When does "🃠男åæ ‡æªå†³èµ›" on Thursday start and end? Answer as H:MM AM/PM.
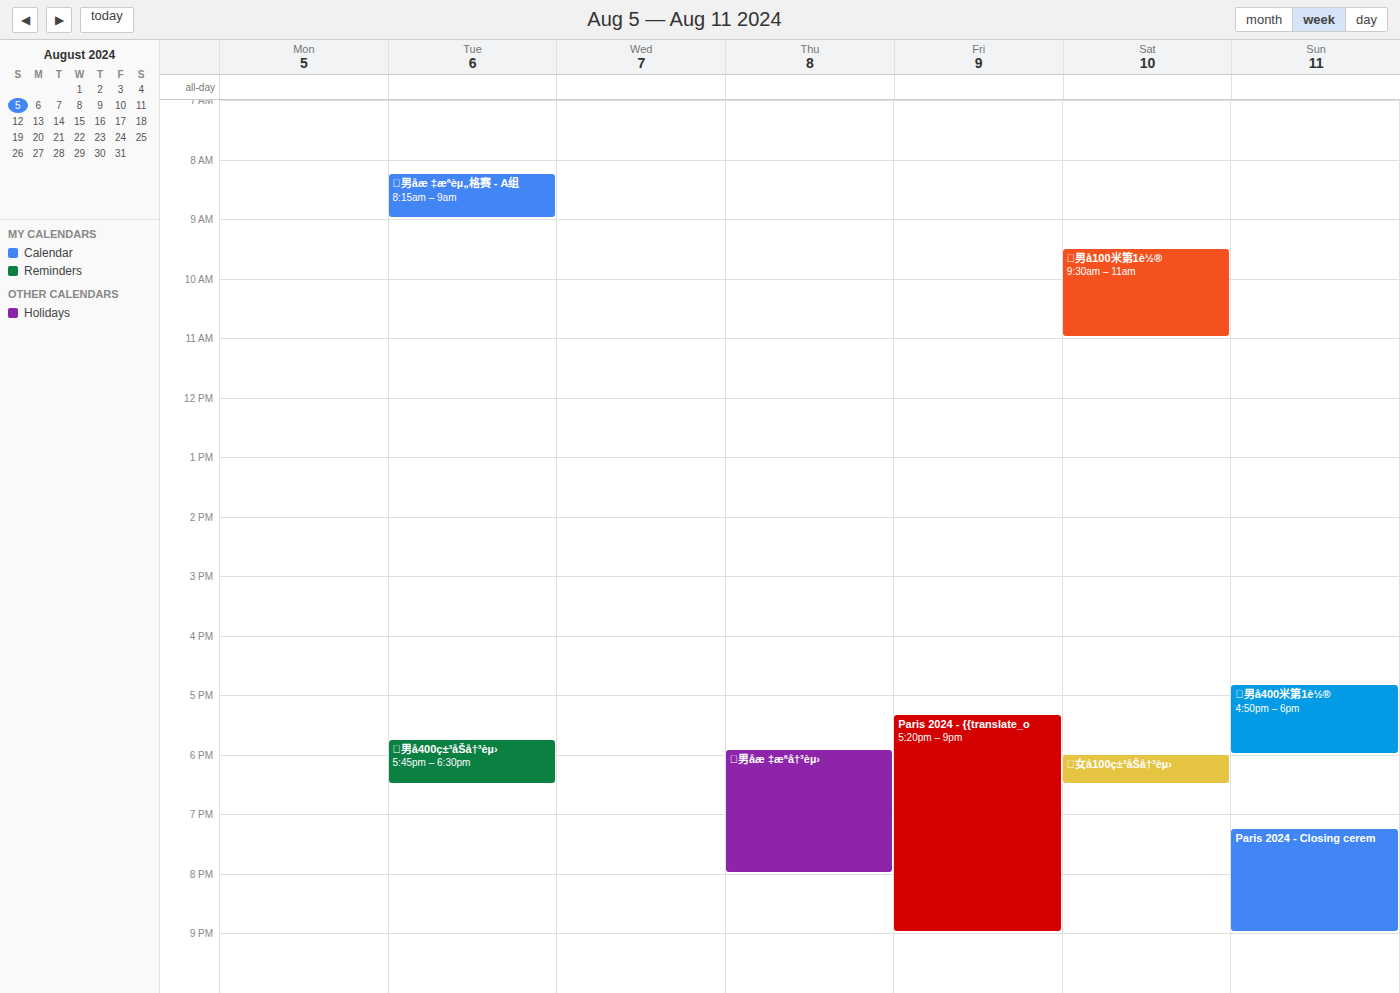
5:55 PM to 8:00 PM